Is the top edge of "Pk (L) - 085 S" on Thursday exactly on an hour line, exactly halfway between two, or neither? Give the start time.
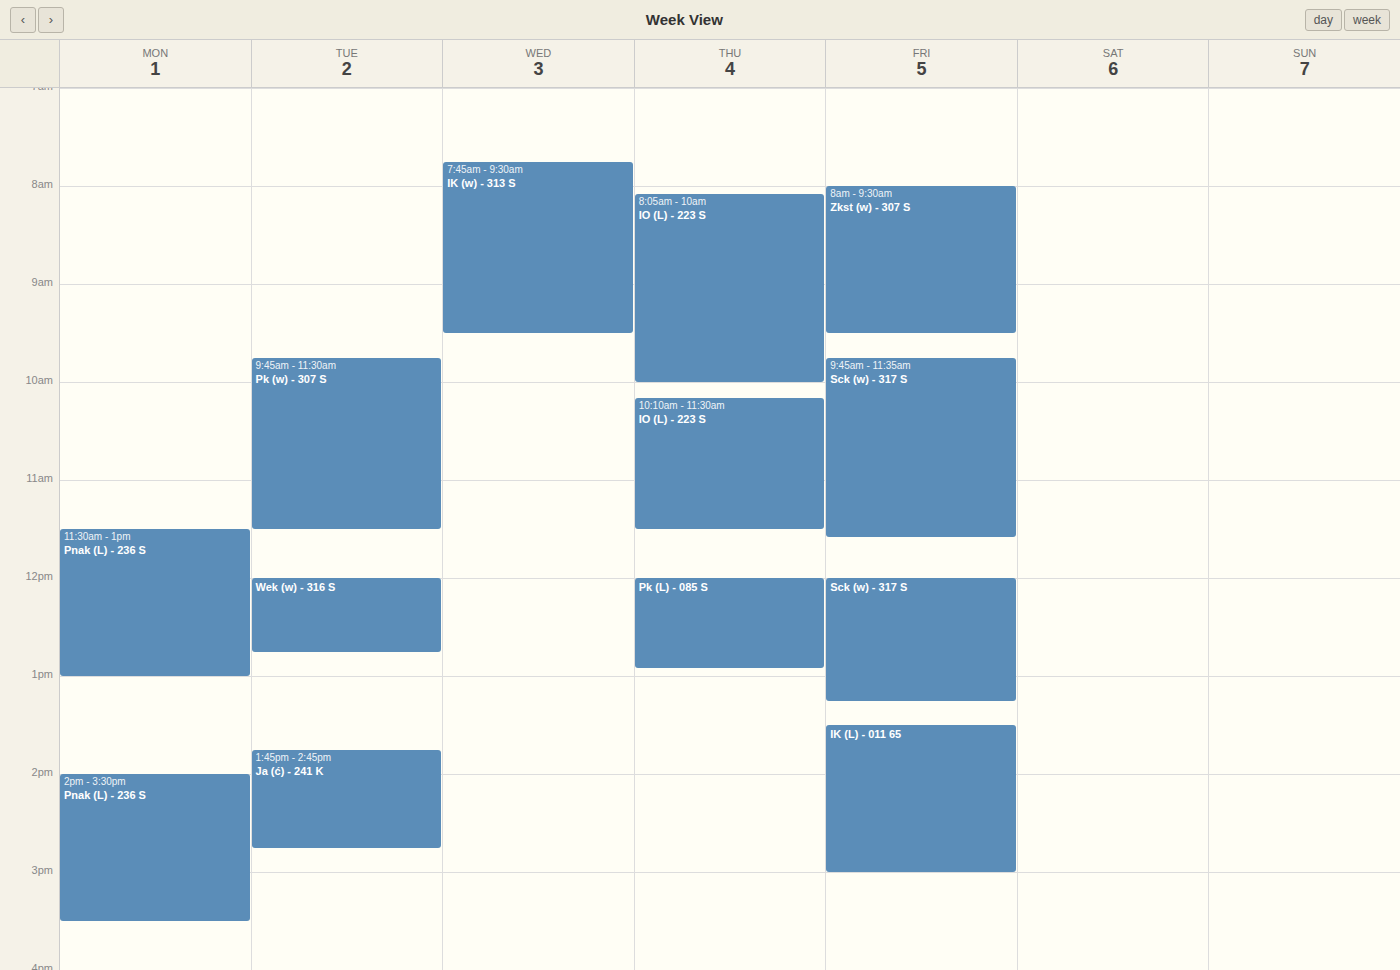
12:00 -- exactly on the 12:00 line.